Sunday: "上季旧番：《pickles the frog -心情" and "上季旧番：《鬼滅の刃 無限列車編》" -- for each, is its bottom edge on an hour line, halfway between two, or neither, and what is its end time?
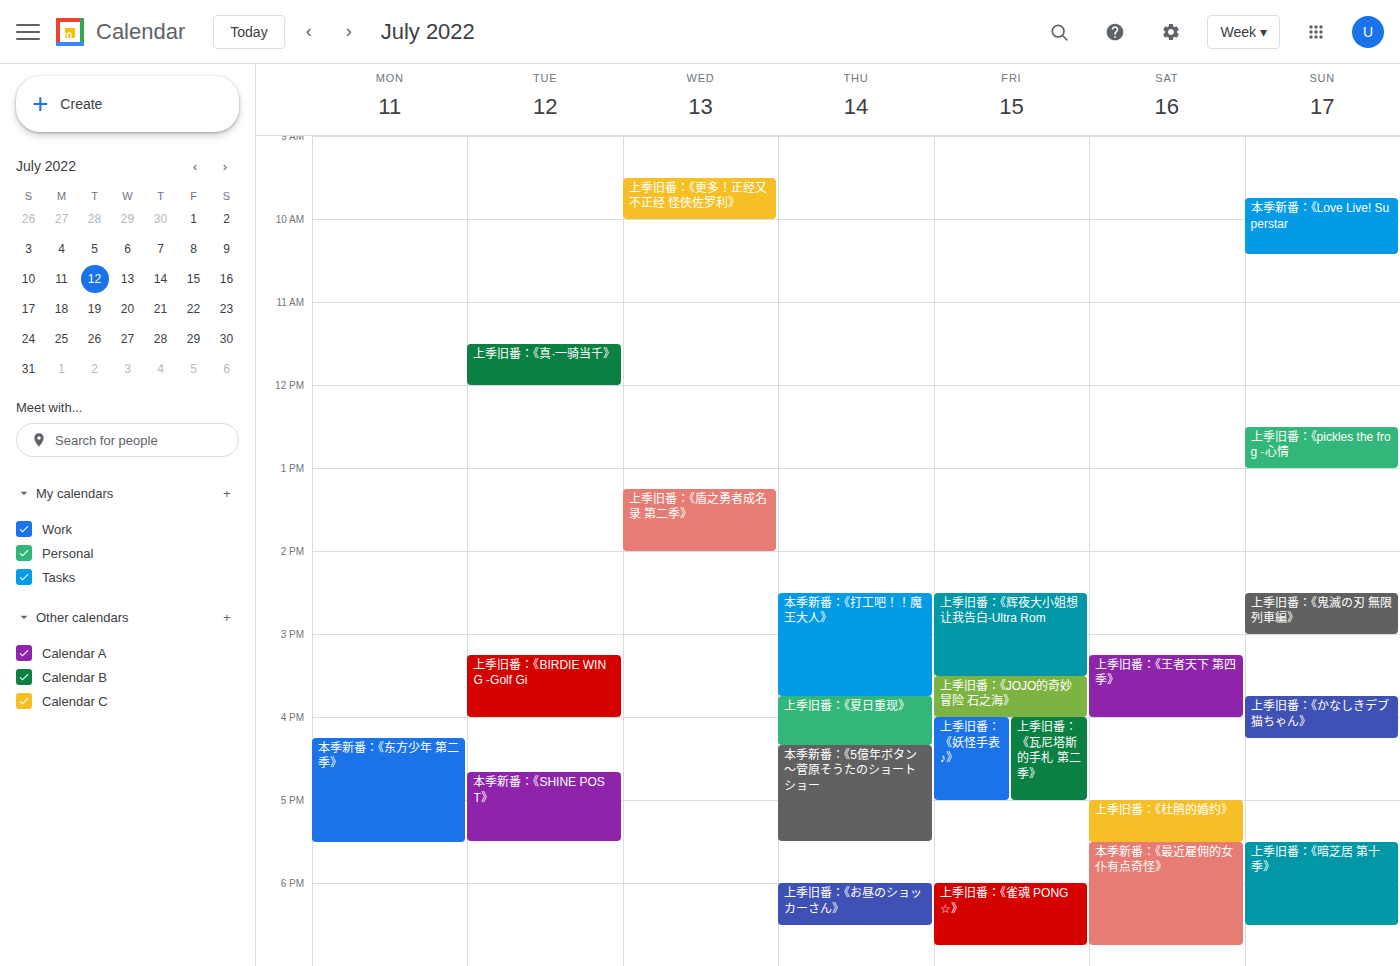
"上季旧番：《pickles the frog -心情": 1:00 PM, exactly on the 1 PM line. "上季旧番：《鬼滅の刃 無限列車編》": 3:00 PM, exactly on the 3 PM line.